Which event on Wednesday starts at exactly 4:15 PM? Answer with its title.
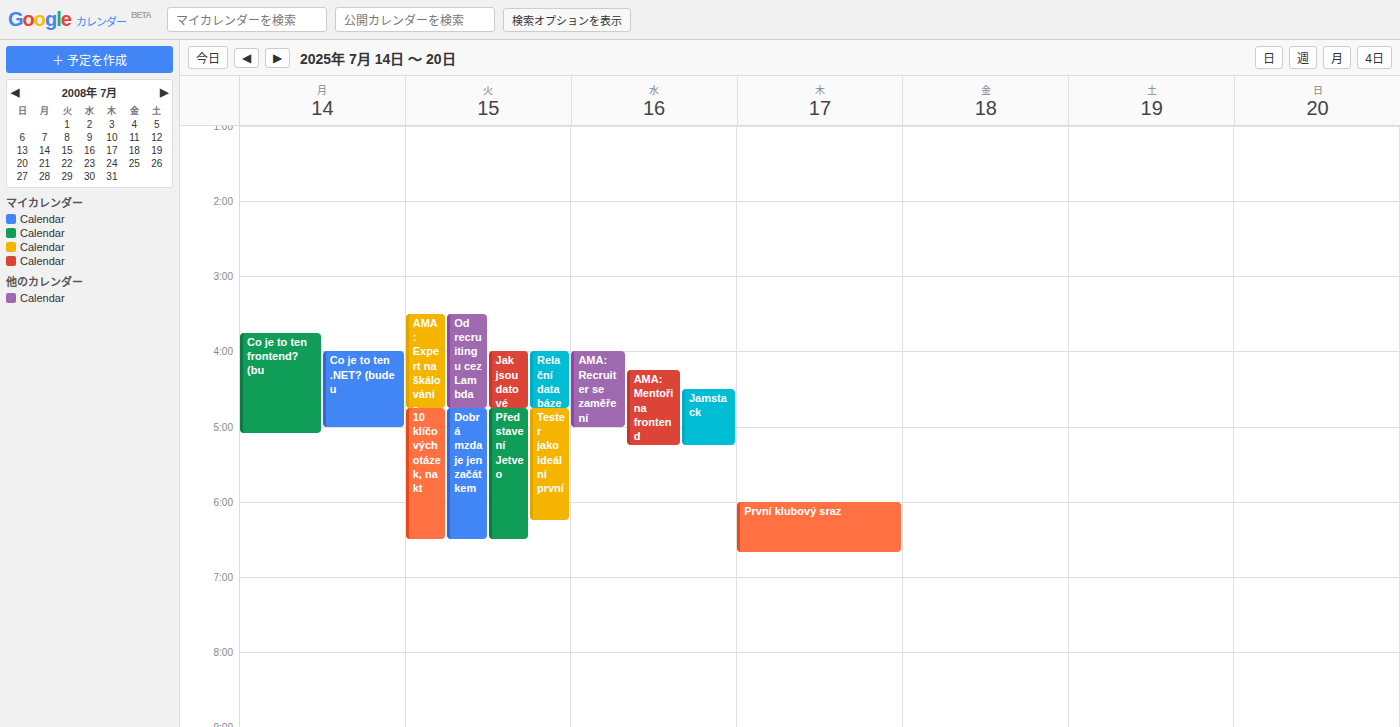
"AMA: Mentoři na frontend"